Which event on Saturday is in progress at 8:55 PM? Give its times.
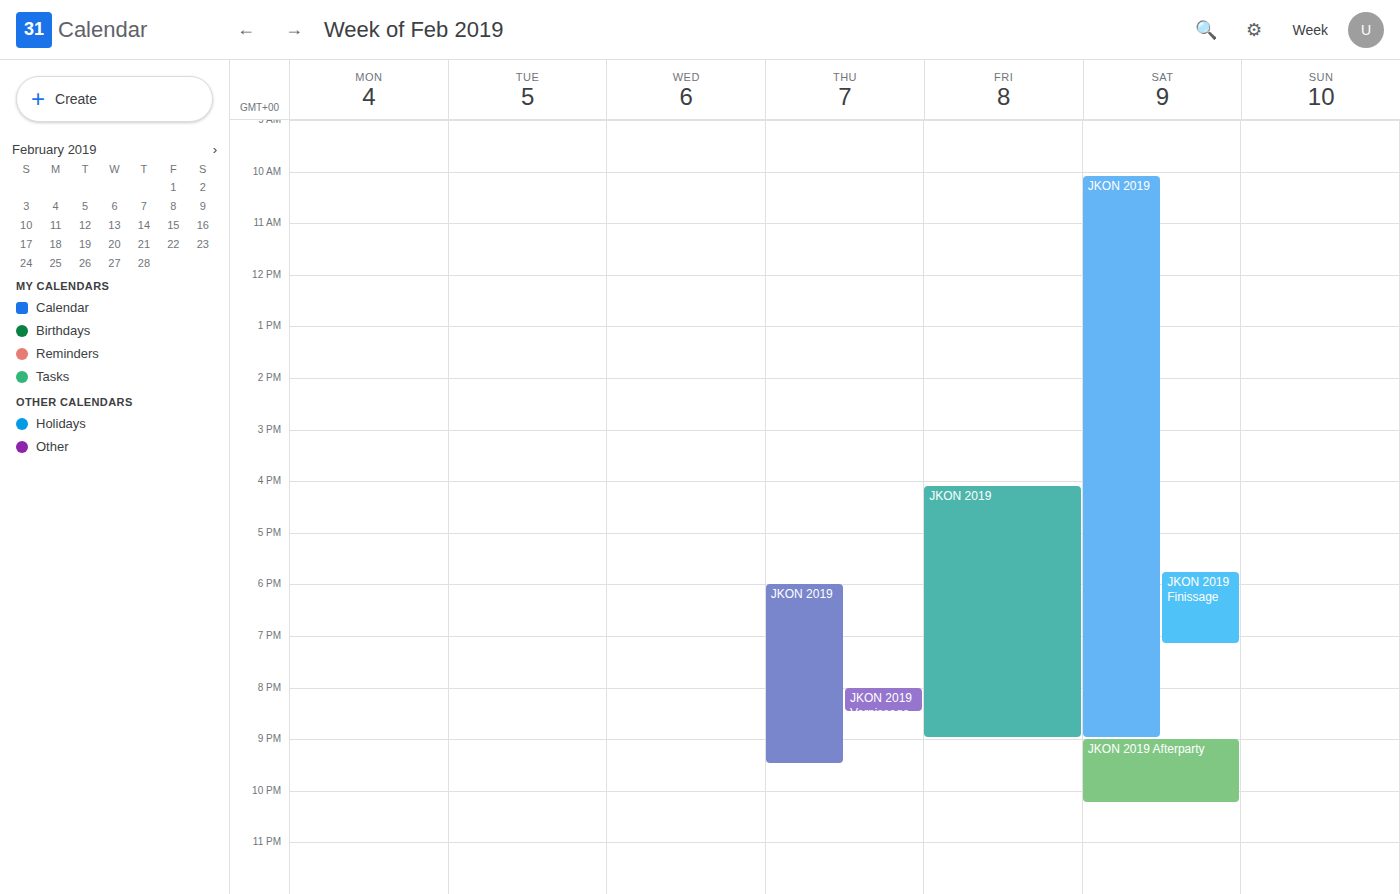
"JKON 2019", 10:05 AM to 9:00 PM